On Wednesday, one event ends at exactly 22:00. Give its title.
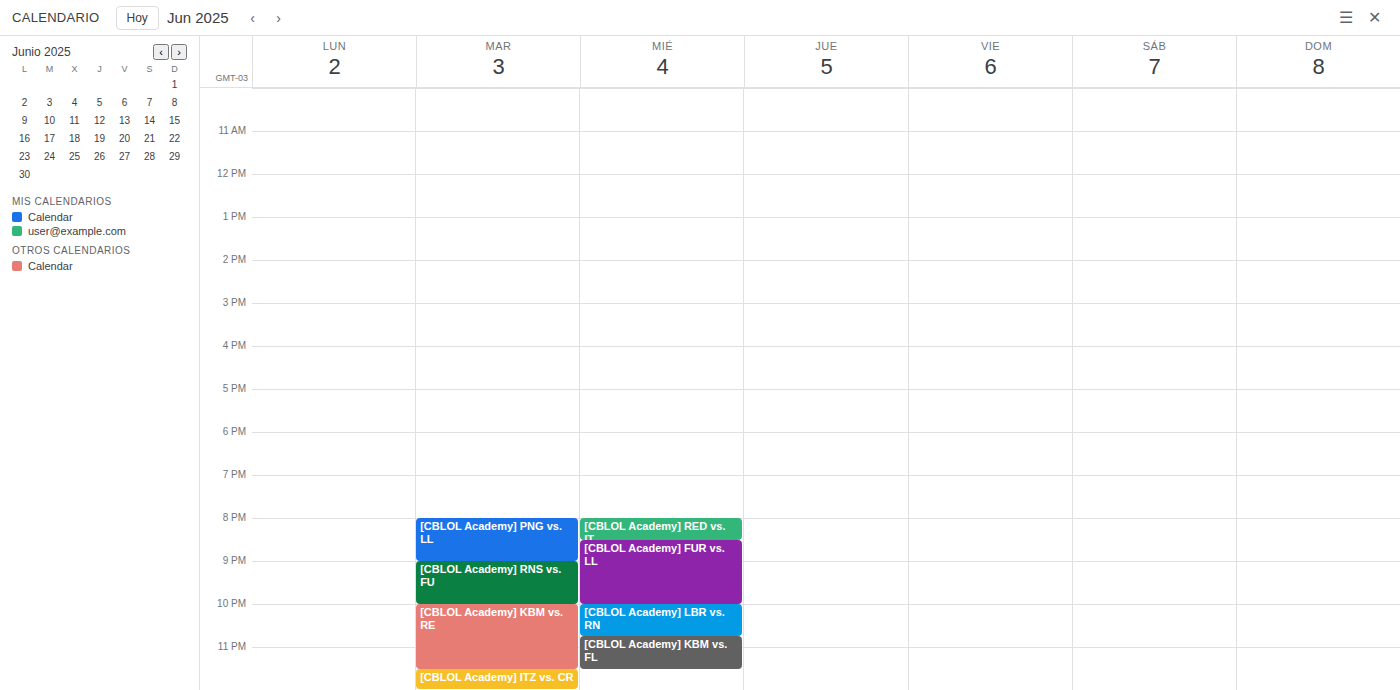
"[CBLOL Academy] FUR vs. LL"